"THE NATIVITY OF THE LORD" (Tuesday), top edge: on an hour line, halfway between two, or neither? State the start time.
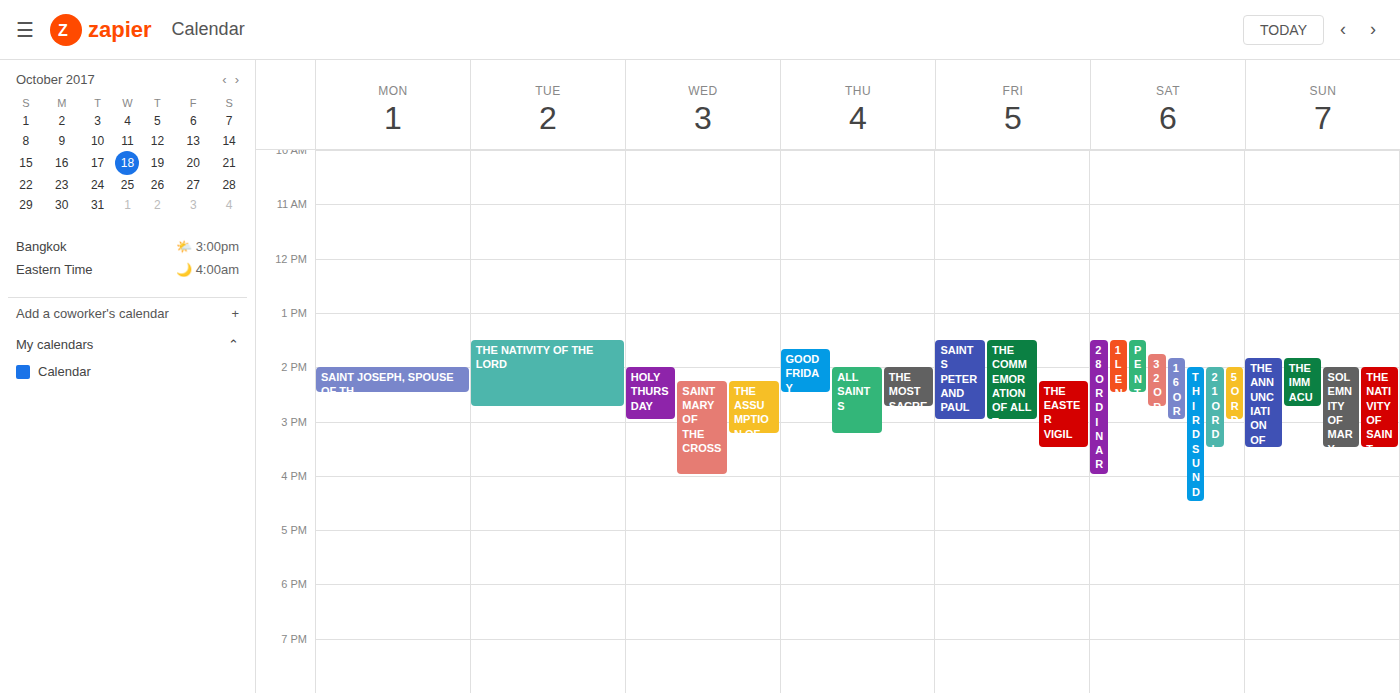
1:30 PM -- halfway between the 1 PM and 2 PM lines.